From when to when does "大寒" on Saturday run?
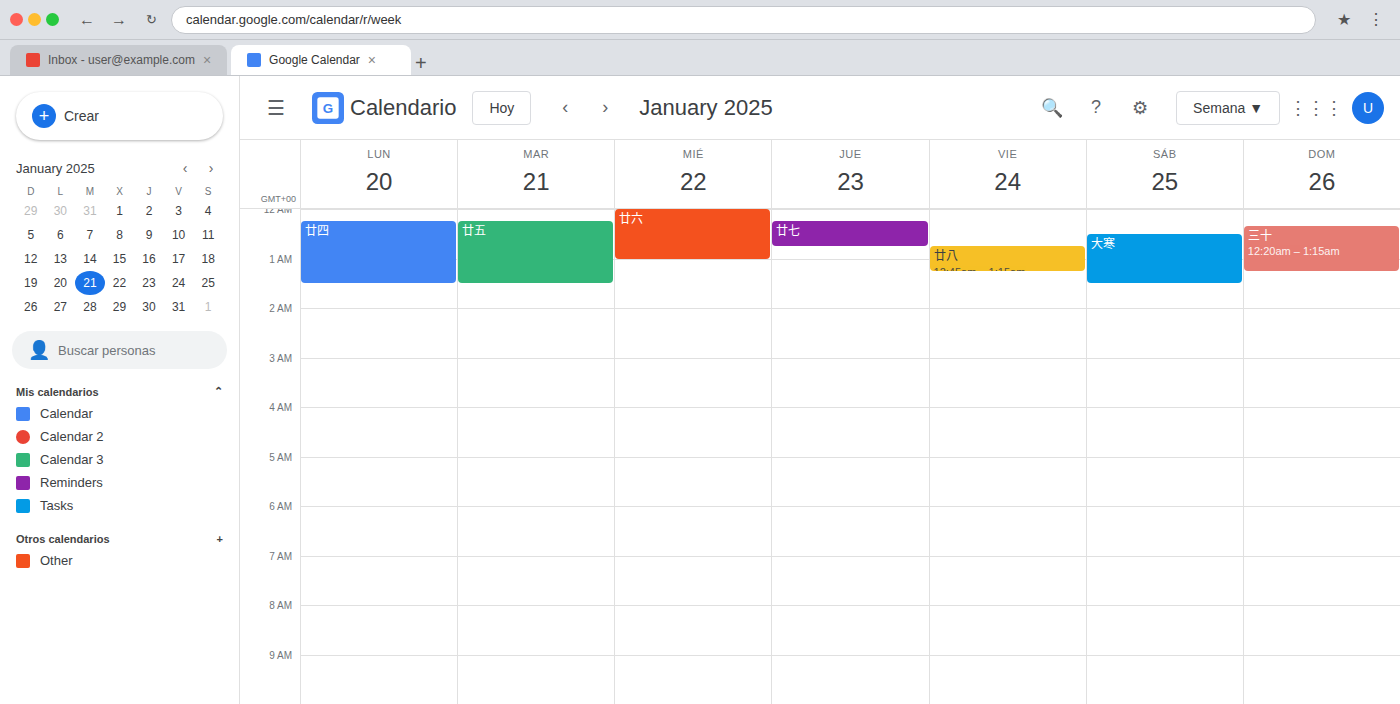
00:30 to 01:30